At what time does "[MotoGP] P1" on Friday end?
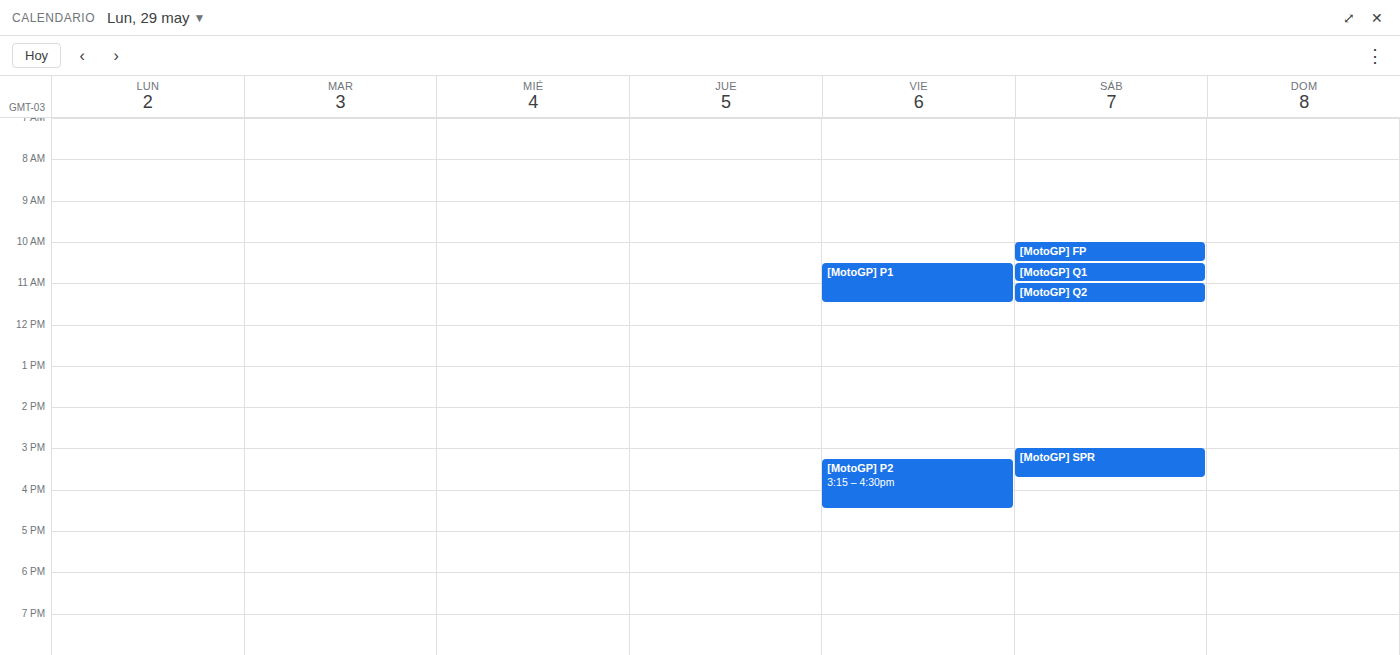
11:30 AM